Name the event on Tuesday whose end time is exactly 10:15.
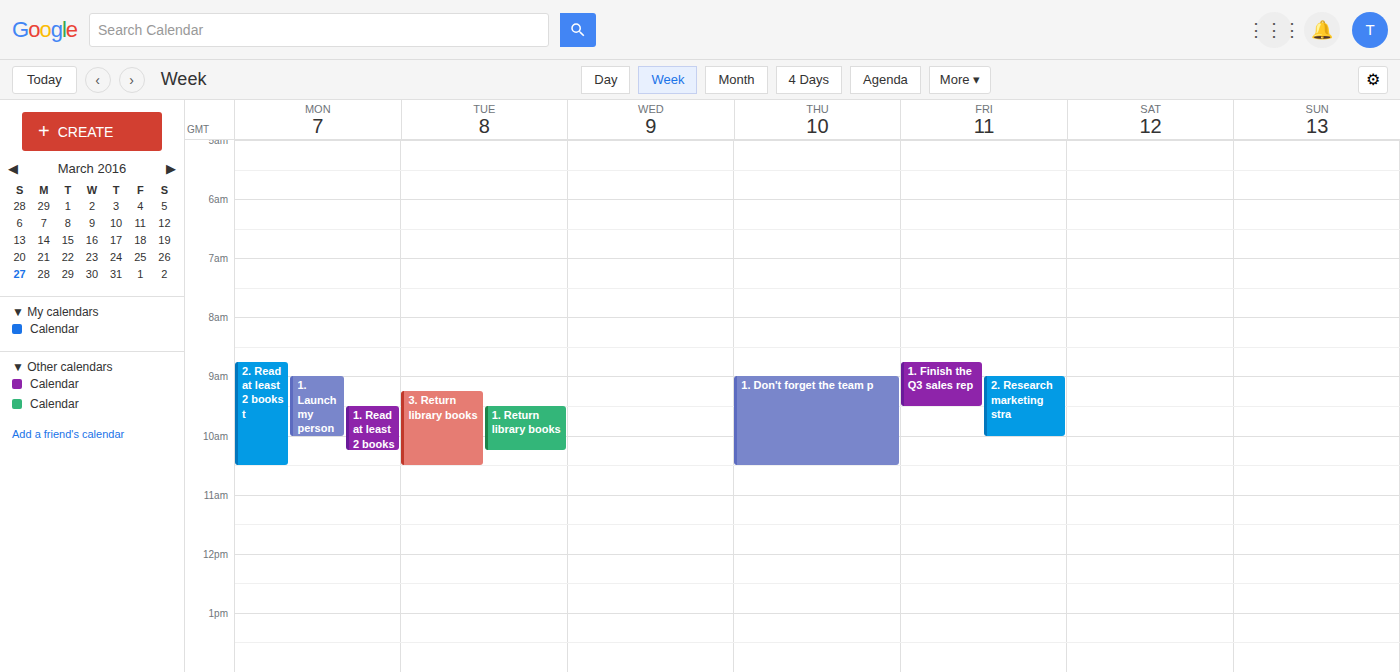
"1. Return library books"